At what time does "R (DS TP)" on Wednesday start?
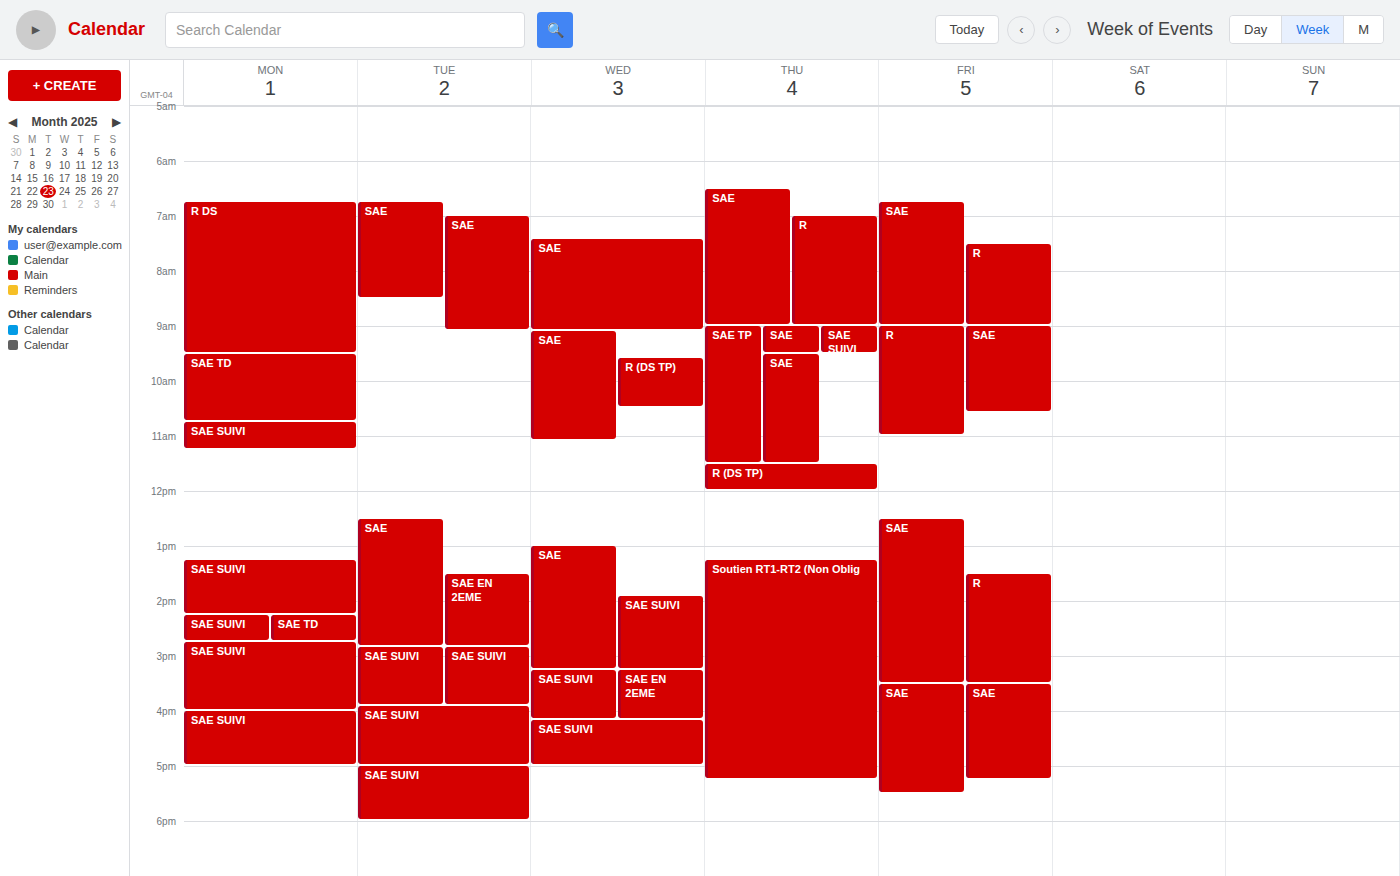
9:35 AM